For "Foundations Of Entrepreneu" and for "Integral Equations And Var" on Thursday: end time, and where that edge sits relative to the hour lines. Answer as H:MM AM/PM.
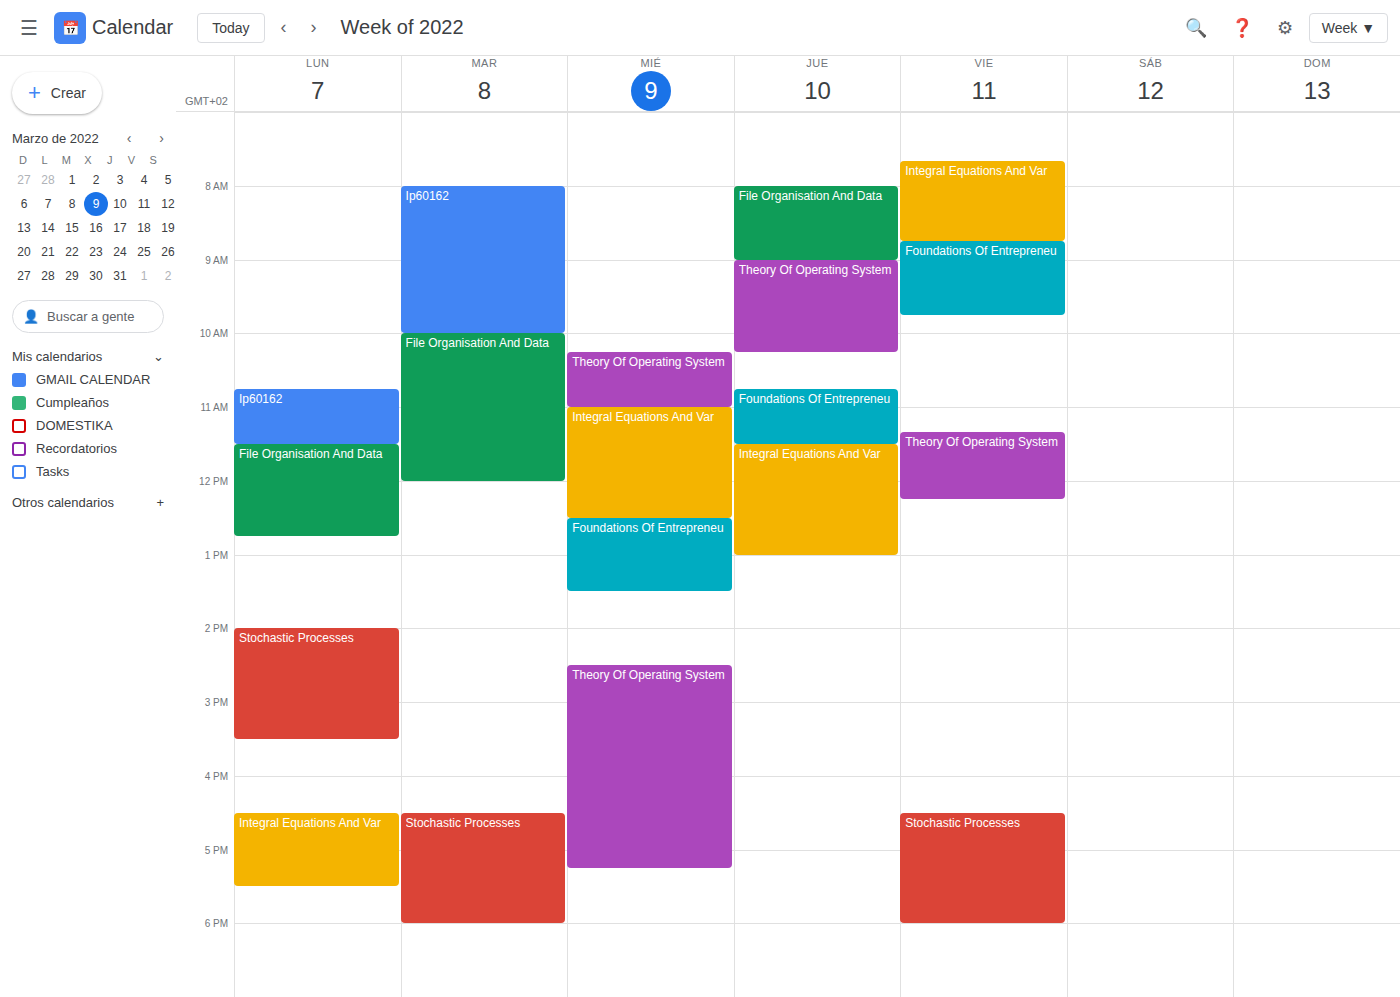
"Foundations Of Entrepreneu": 11:30 AM, halfway between the 11 AM and 12 PM lines. "Integral Equations And Var": 1:00 PM, exactly on the 1 PM line.